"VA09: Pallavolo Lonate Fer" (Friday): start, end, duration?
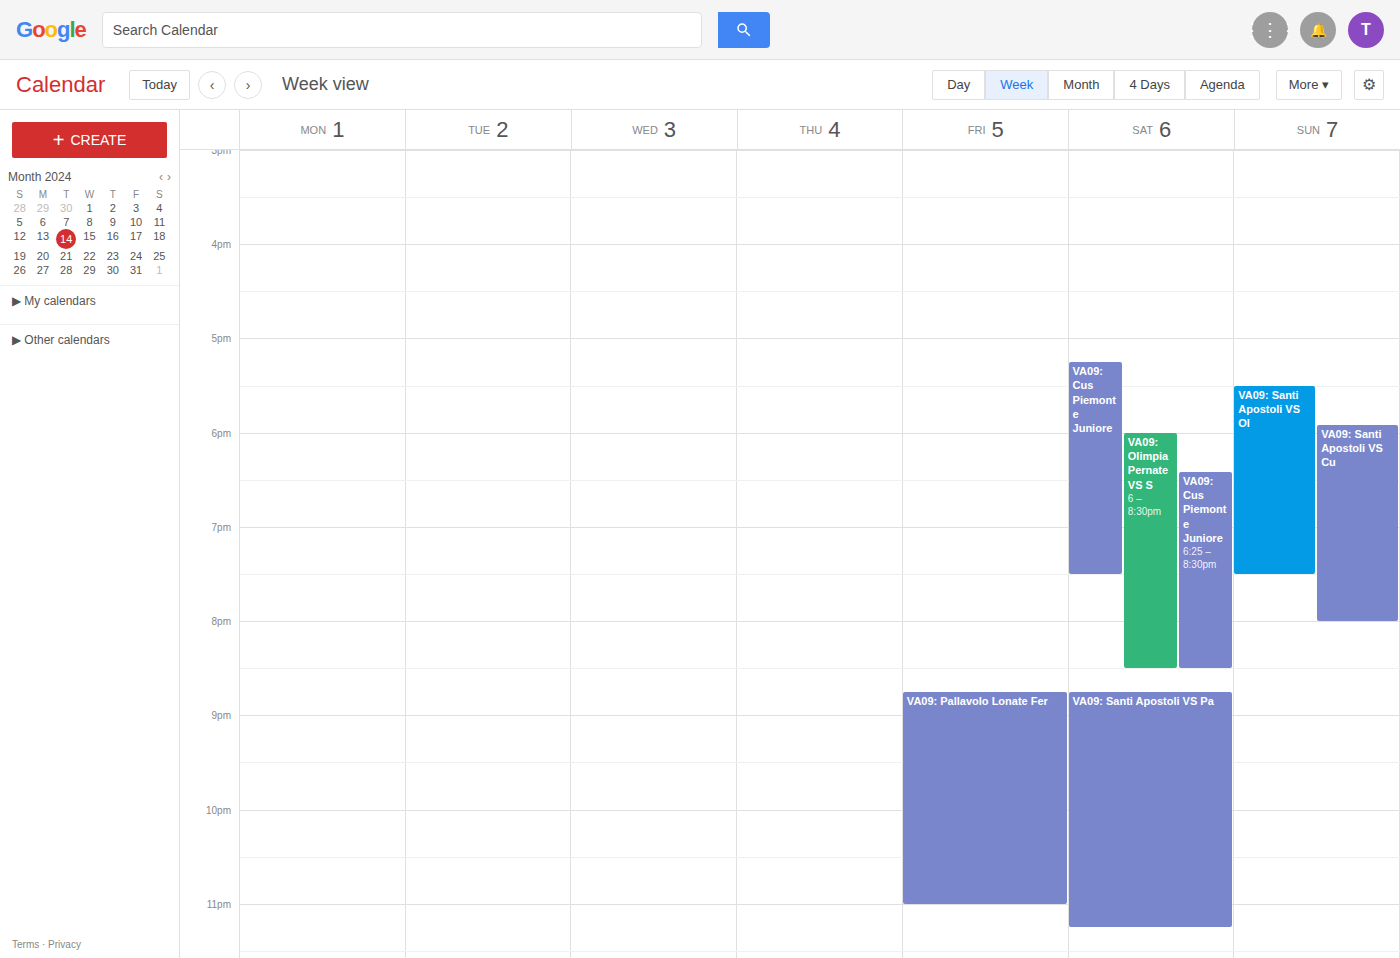
20:45 to 23:00, 2 hours 15 minutes